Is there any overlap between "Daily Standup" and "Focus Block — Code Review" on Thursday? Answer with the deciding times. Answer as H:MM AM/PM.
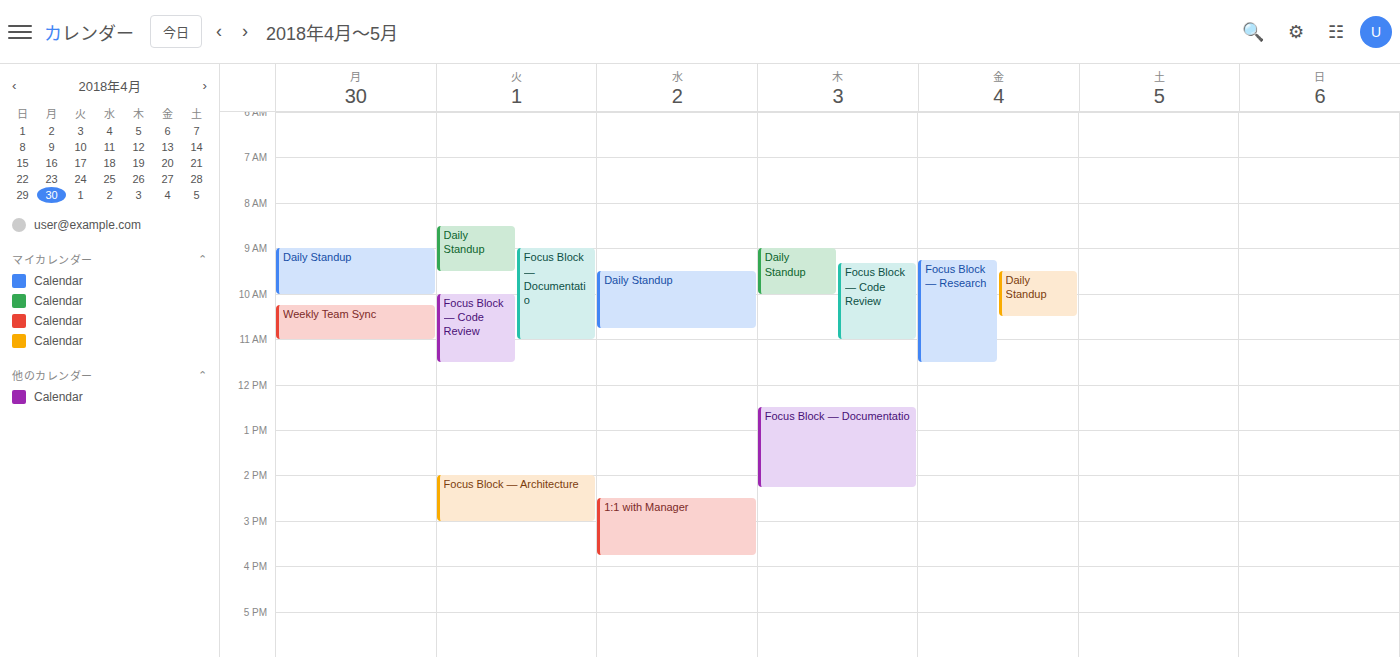
"Focus Block — Code Review" starts at 9:20 AM, before "Daily Standup" ends at 10:00 AM -- they overlap.